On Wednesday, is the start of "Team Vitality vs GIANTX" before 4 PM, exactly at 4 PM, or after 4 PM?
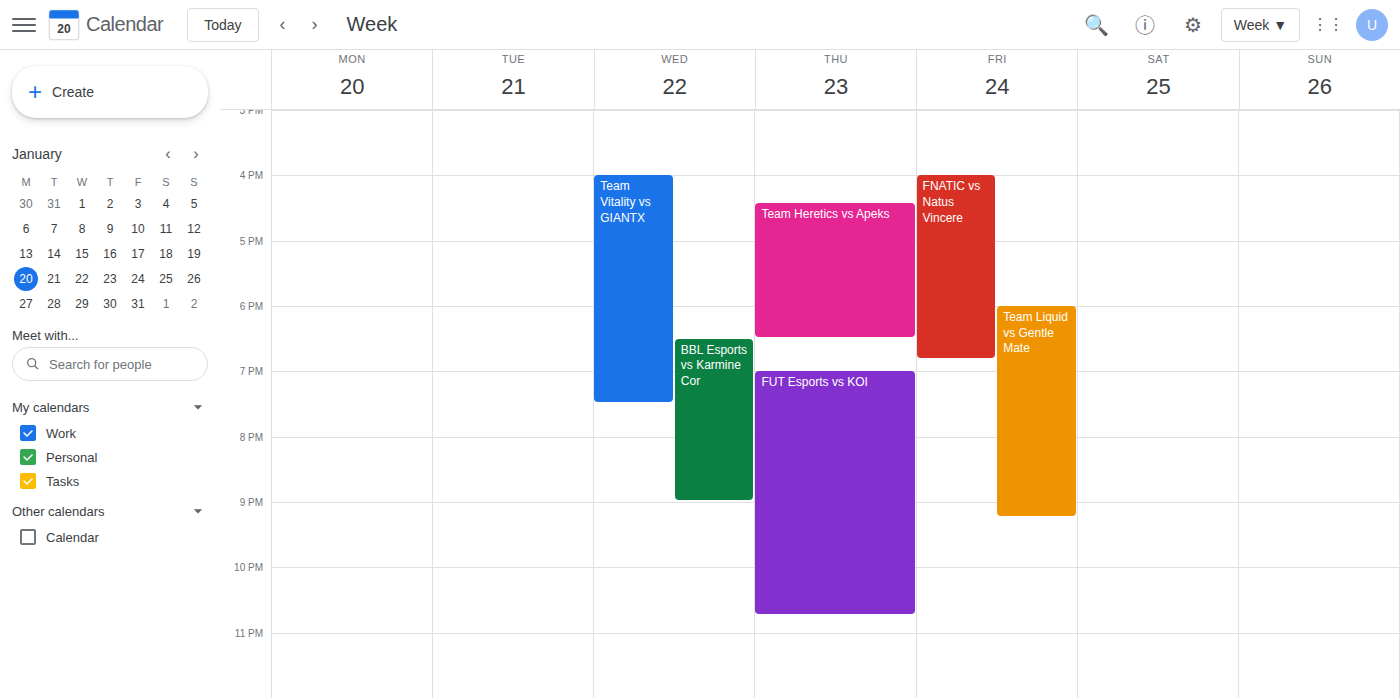
4:00 PM -- exactly at 4 PM, on the 4 PM line.